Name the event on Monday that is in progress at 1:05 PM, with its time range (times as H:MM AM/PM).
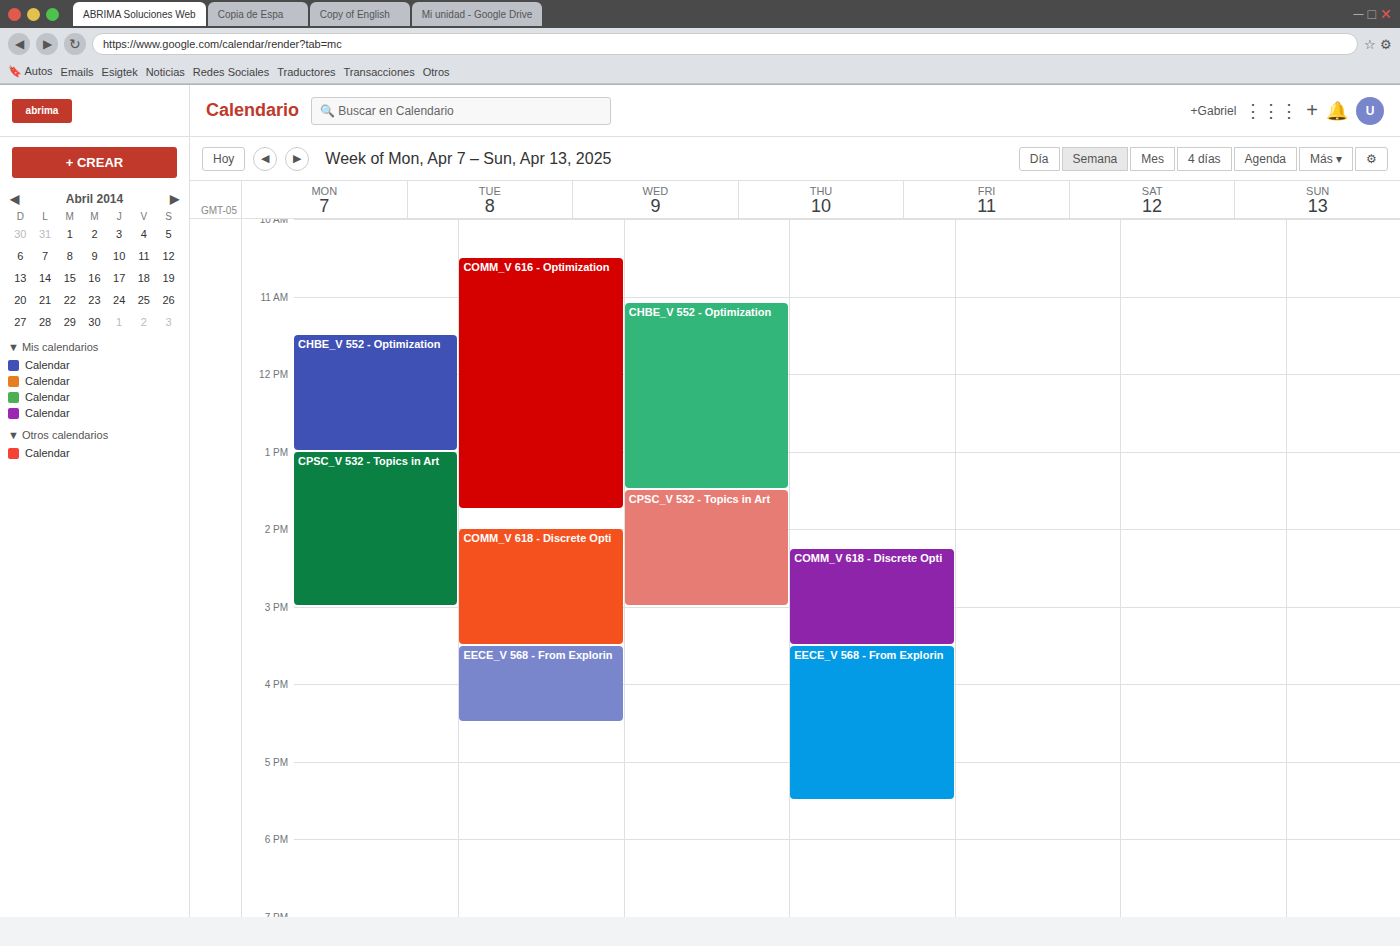
"CPSC_V 532 - Topics in Art", 1:00 PM to 3:00 PM